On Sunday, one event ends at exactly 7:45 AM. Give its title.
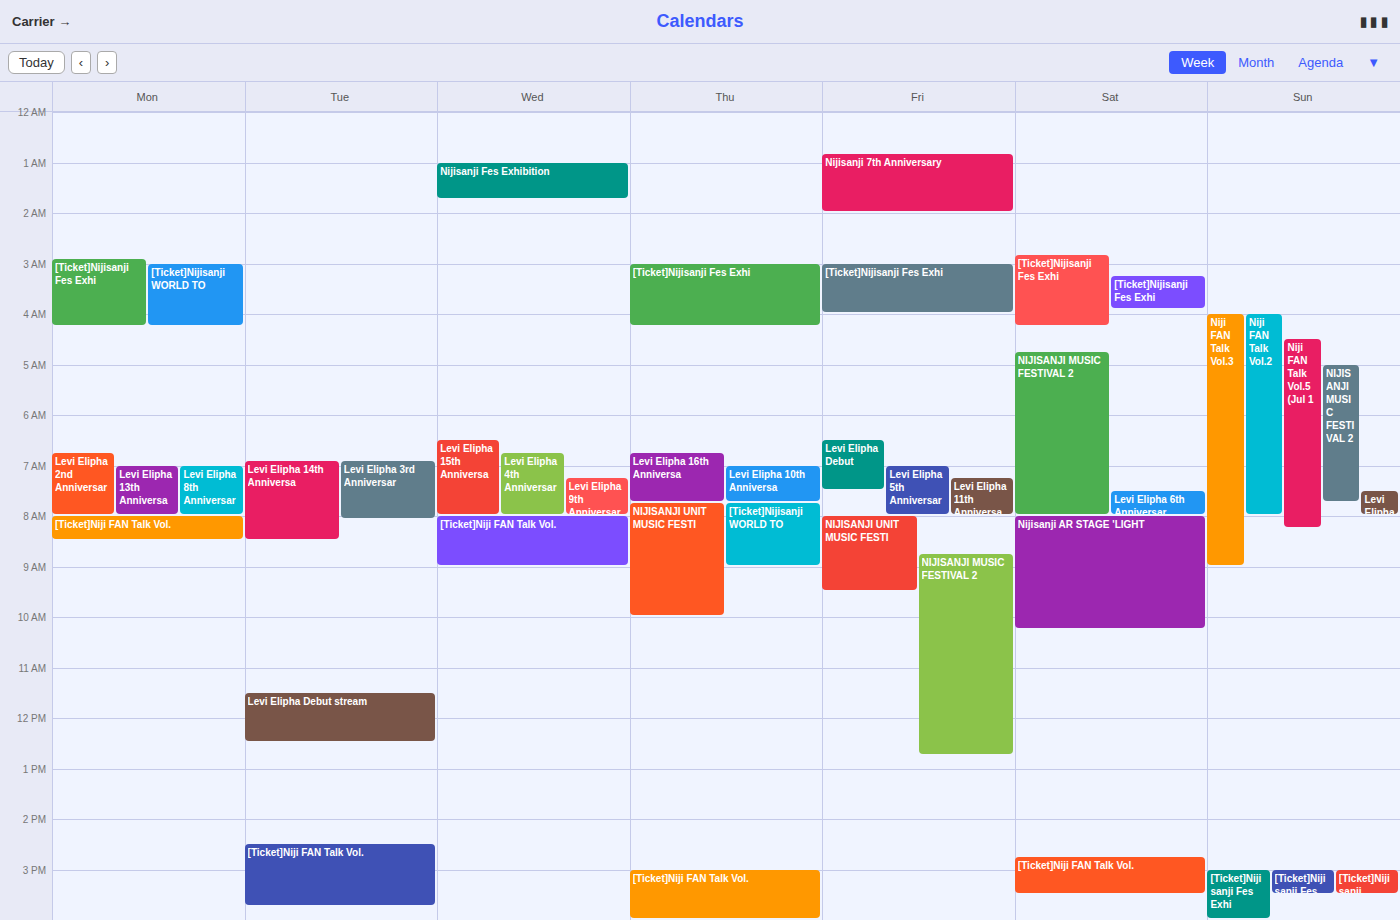
"NIJISANJI MUSIC FESTIVAL 2"